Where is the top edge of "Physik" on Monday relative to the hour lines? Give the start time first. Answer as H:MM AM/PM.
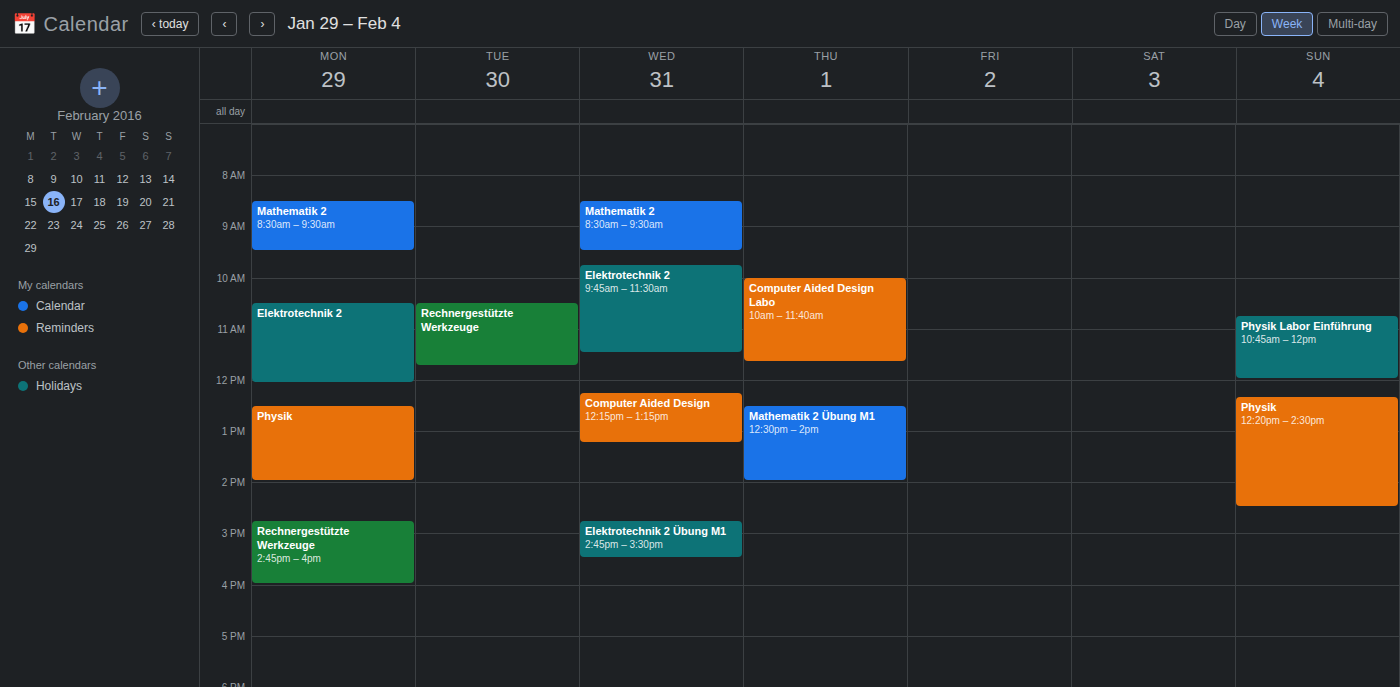
12:30 PM -- halfway between the 12 PM and 1 PM lines.